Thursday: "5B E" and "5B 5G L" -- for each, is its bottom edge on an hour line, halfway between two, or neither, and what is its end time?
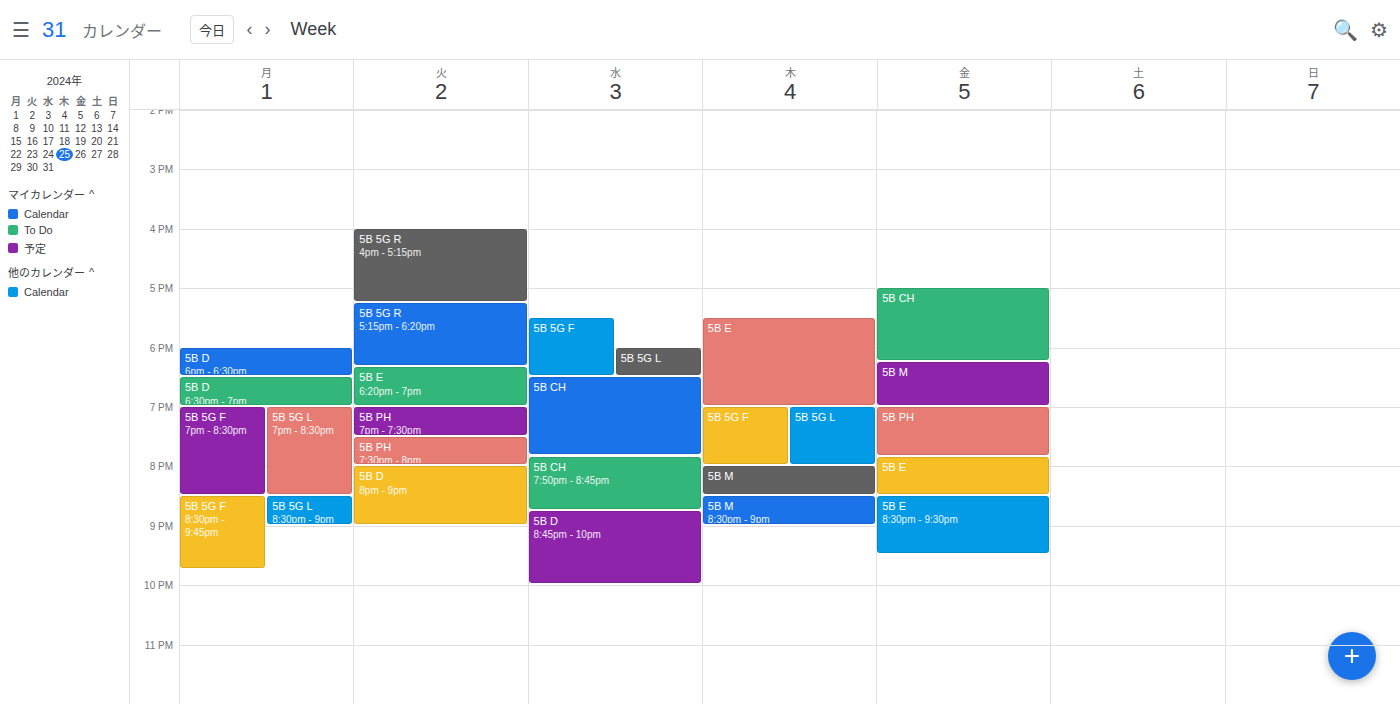
"5B E": 7:00 PM, exactly on the 7 PM line. "5B 5G L": 8:00 PM, exactly on the 8 PM line.